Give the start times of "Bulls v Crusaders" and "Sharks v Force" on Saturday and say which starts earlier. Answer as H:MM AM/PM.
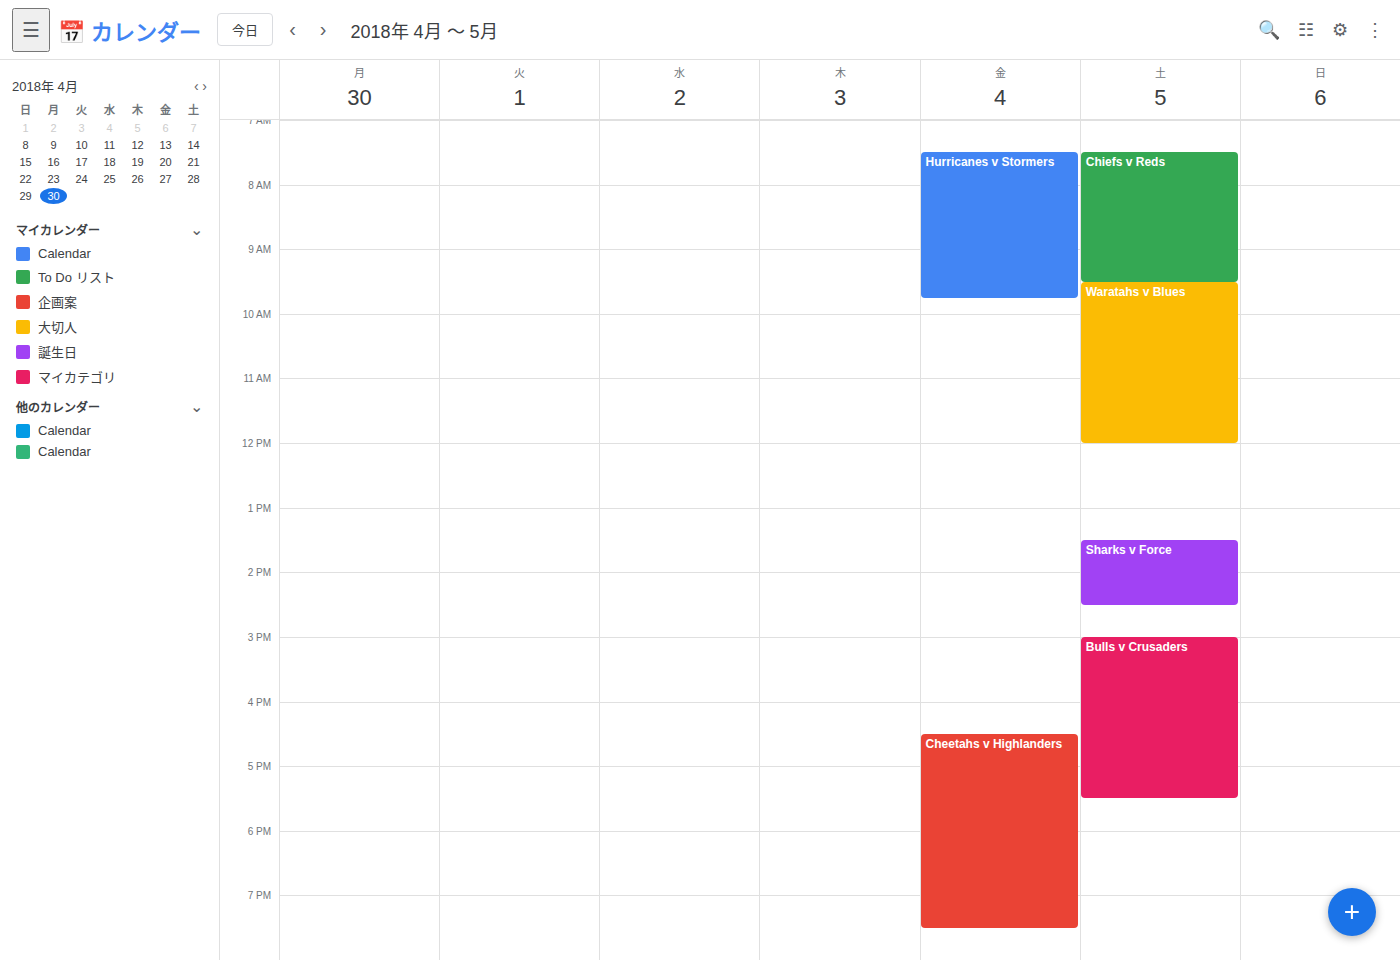
"Sharks v Force" 1:30 PM; "Bulls v Crusaders" 3:00 PM.